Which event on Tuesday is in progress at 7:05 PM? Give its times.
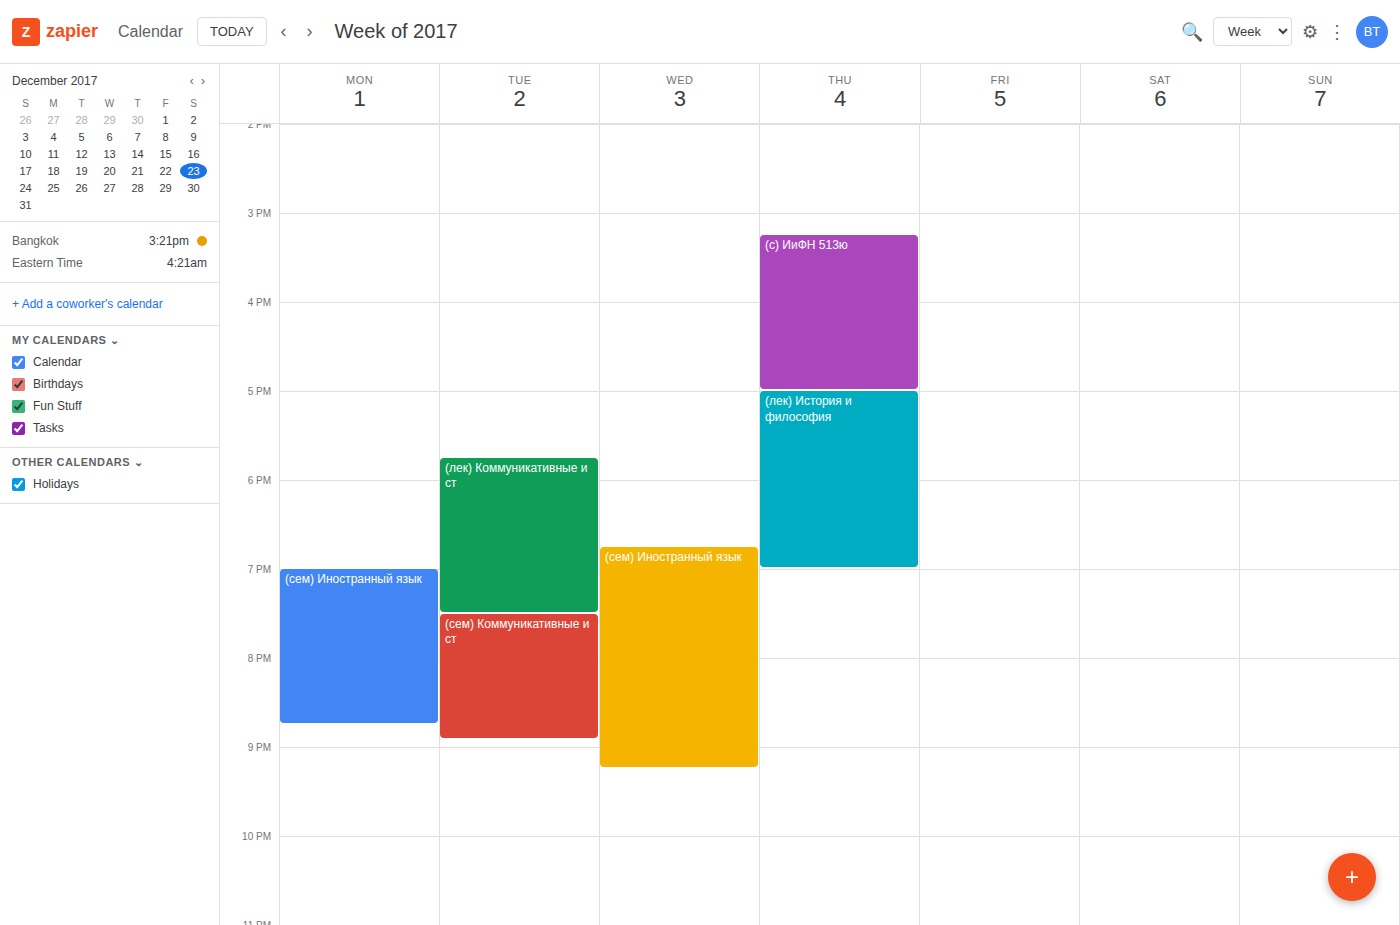
"(лек) Коммуникативные и ст", 5:45 PM to 7:30 PM